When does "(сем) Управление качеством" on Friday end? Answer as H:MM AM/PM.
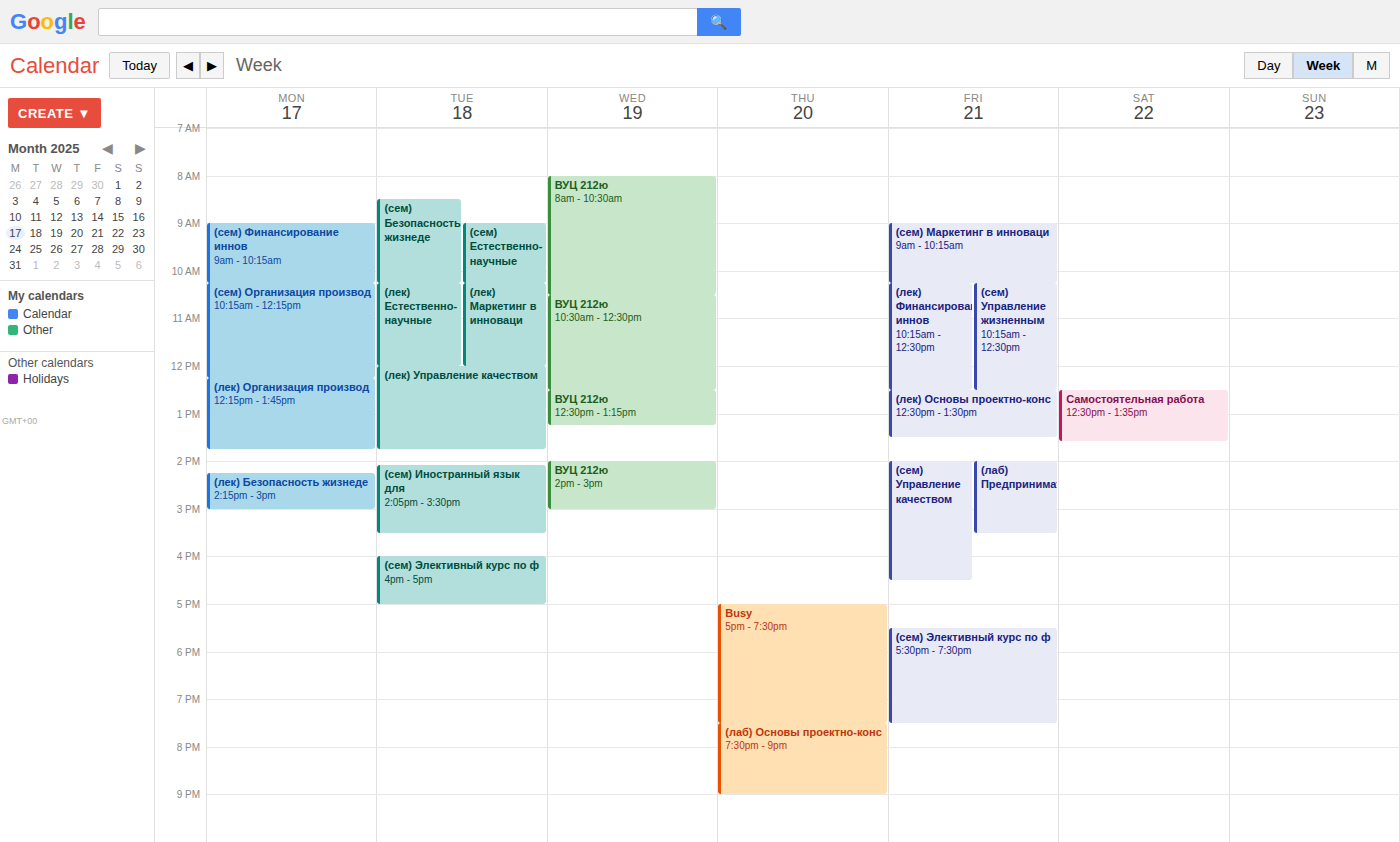
4:30 PM